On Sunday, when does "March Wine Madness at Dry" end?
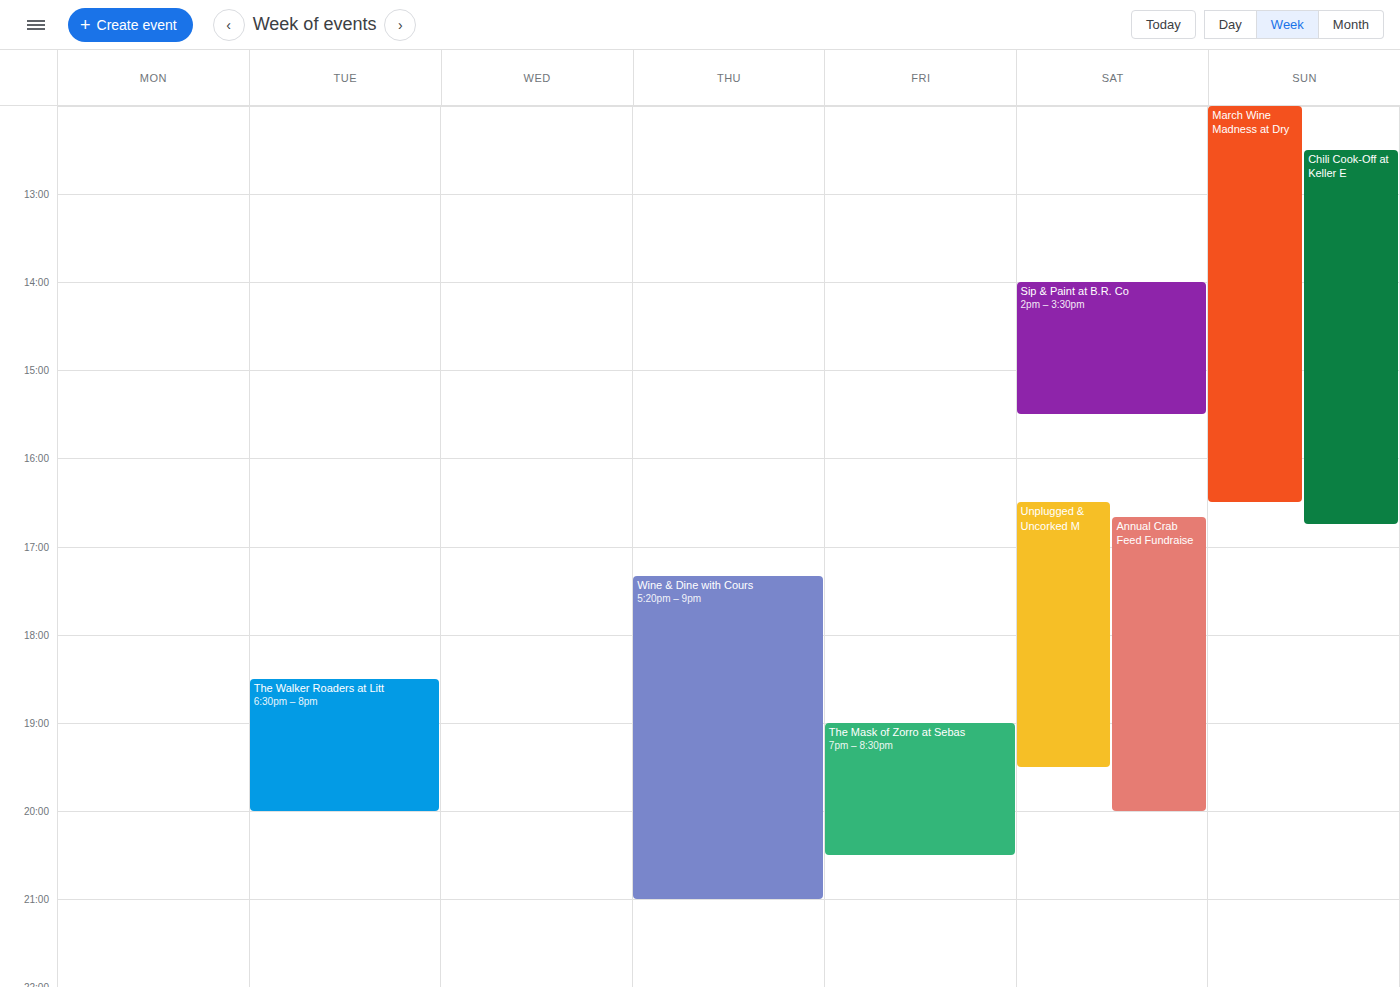
4:30 PM